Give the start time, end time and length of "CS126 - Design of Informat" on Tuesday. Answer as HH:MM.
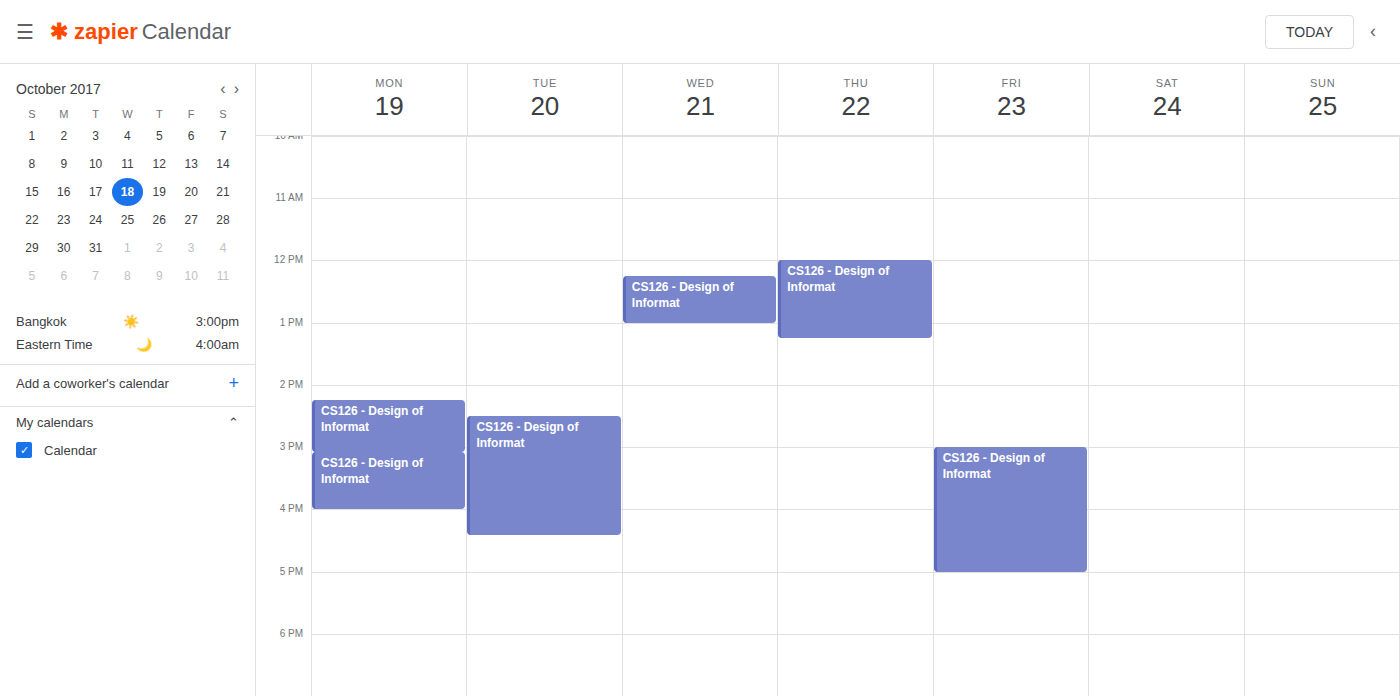
14:30 to 16:25, 1 hour 55 minutes